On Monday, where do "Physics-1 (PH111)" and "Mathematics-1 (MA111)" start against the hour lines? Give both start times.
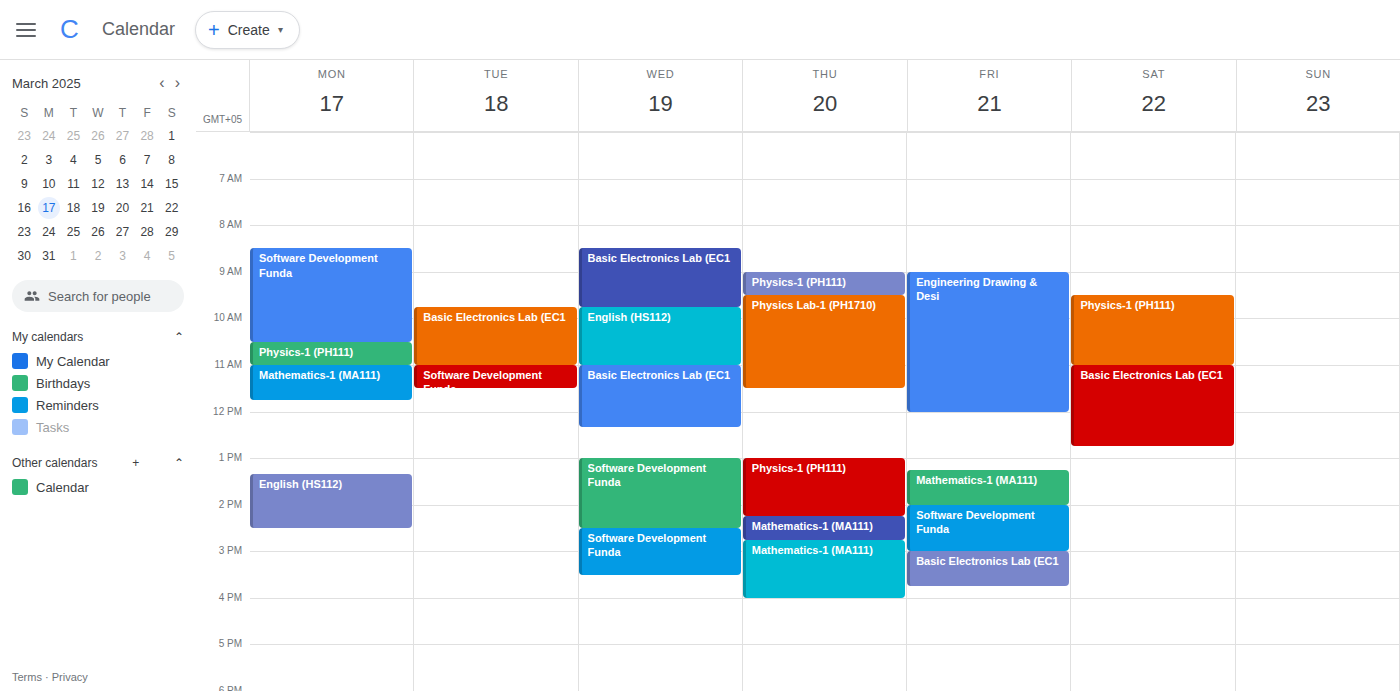
"Physics-1 (PH111)": 10:30 AM, halfway between the 10 AM and 11 AM lines. "Mathematics-1 (MA111)": 11:00 AM, exactly on the 11 AM line.